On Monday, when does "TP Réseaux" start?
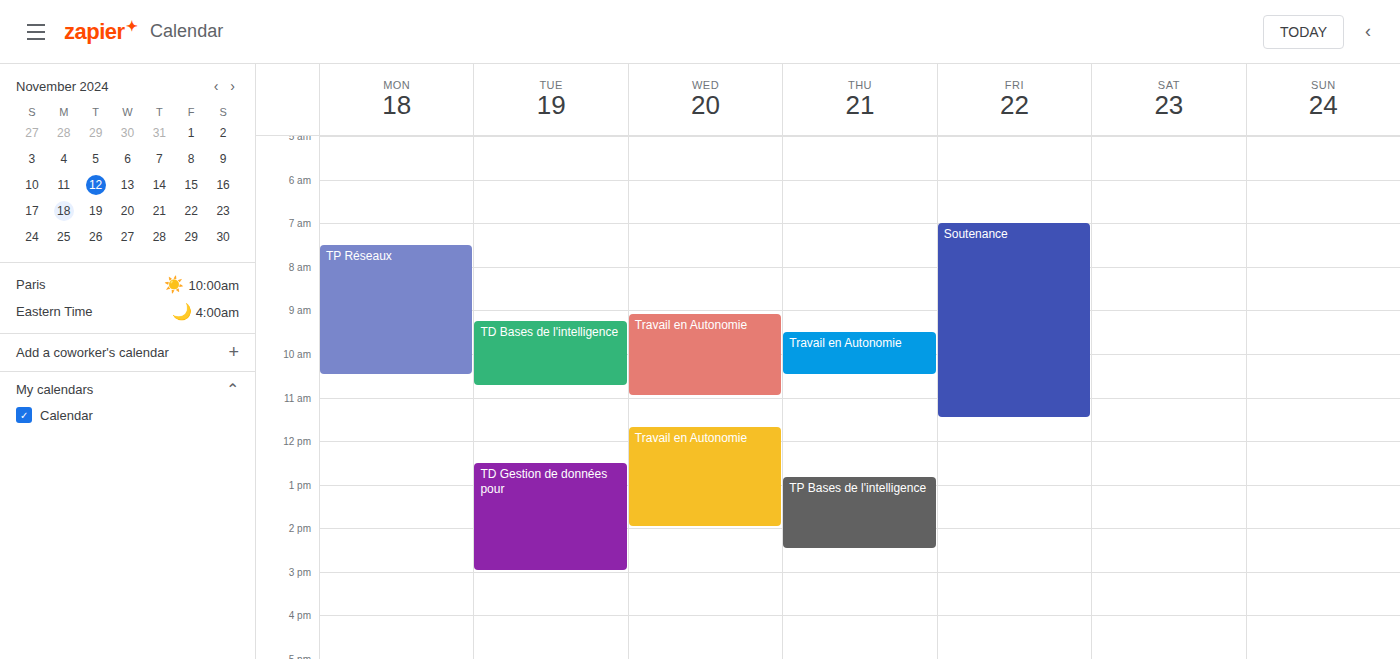
7:30 AM